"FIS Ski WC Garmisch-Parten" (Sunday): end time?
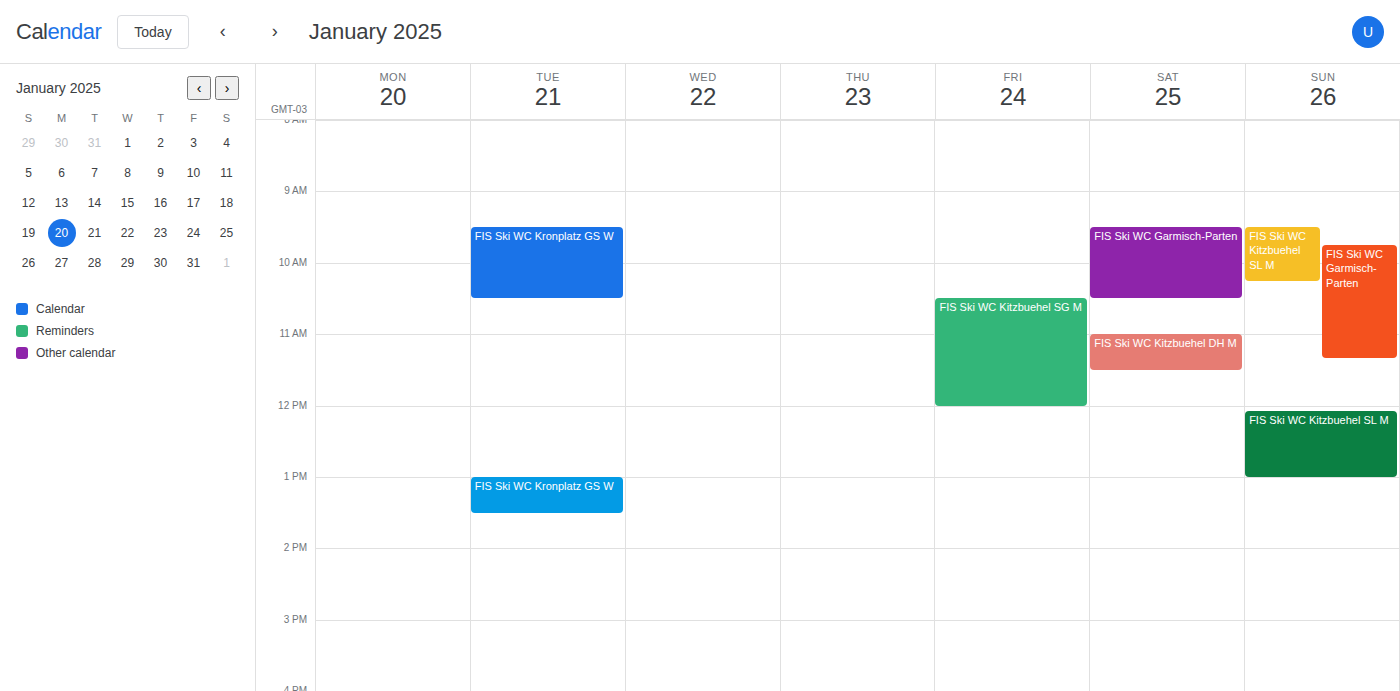
11:20 AM